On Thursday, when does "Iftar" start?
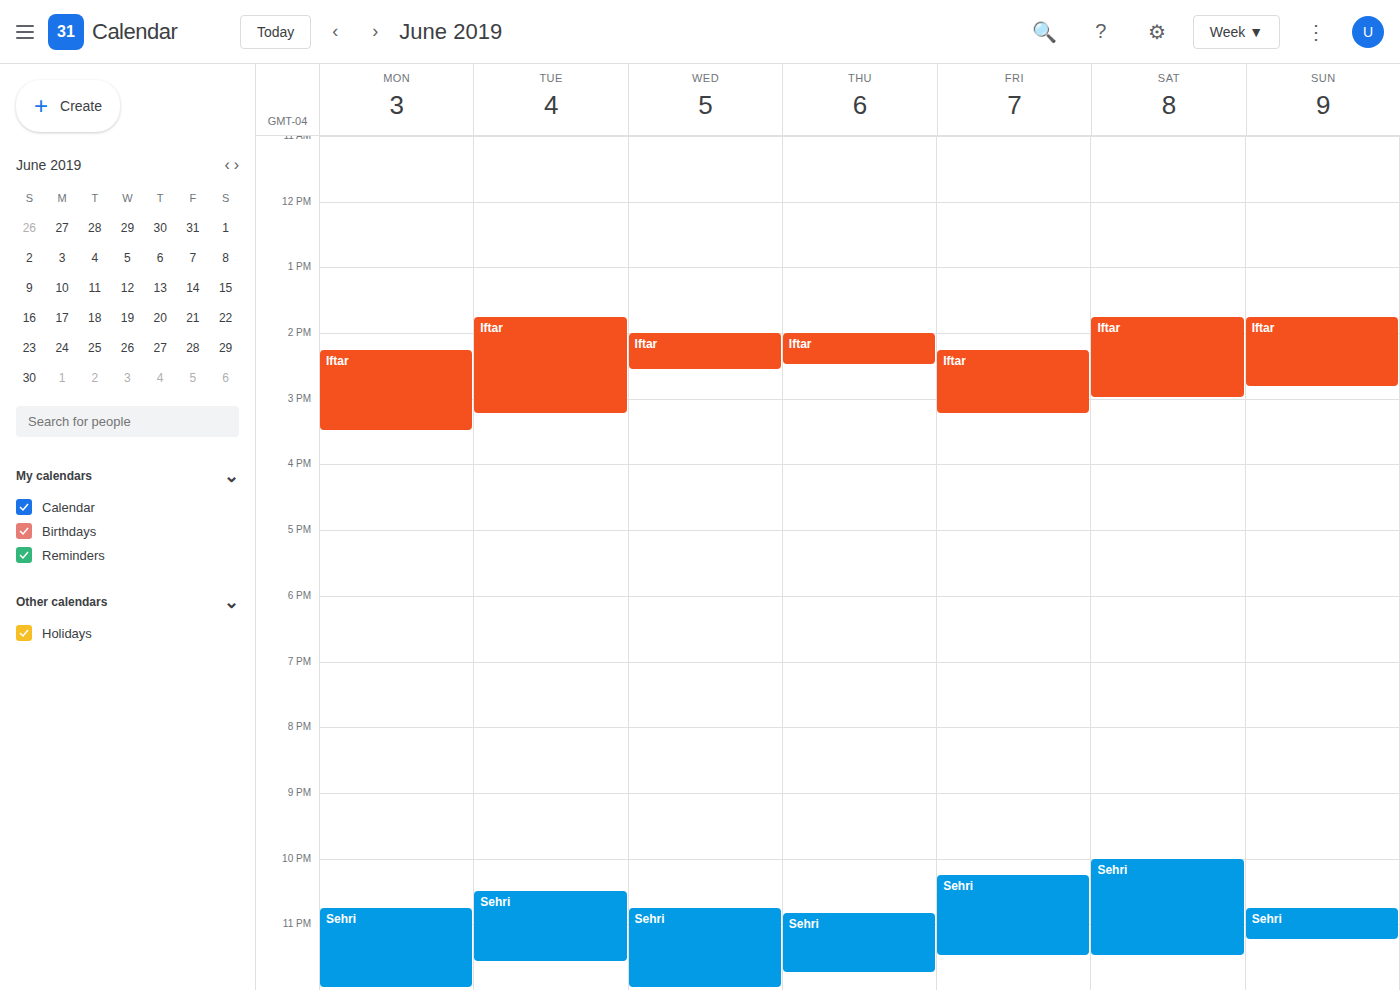
14:00